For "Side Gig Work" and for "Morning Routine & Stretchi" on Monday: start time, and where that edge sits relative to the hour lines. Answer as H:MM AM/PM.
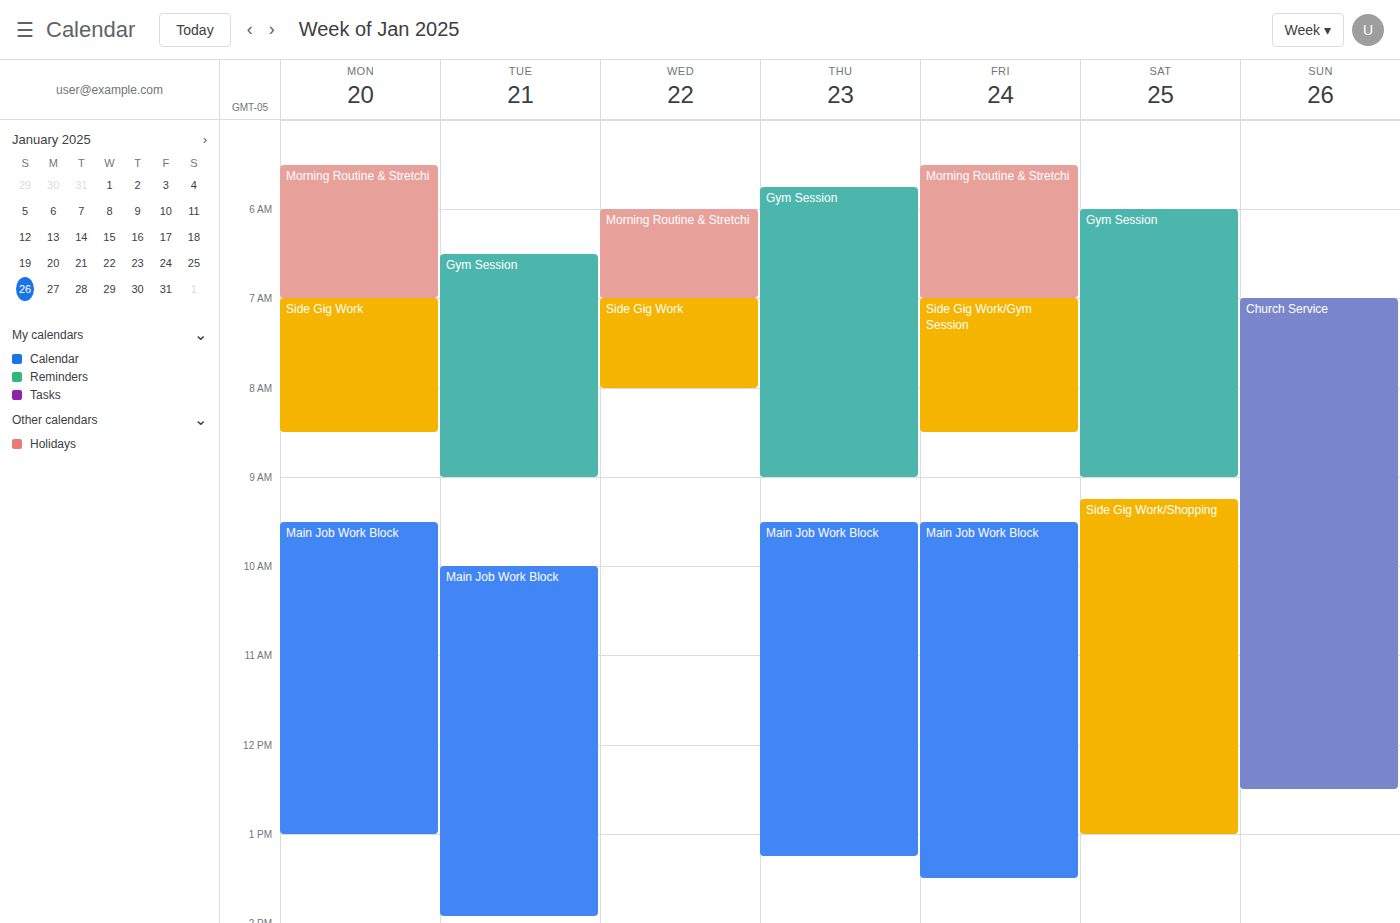
"Side Gig Work": 7:00 AM, exactly on the 7 AM line. "Morning Routine & Stretchi": 5:30 AM, halfway between the 5 AM and 6 AM lines.